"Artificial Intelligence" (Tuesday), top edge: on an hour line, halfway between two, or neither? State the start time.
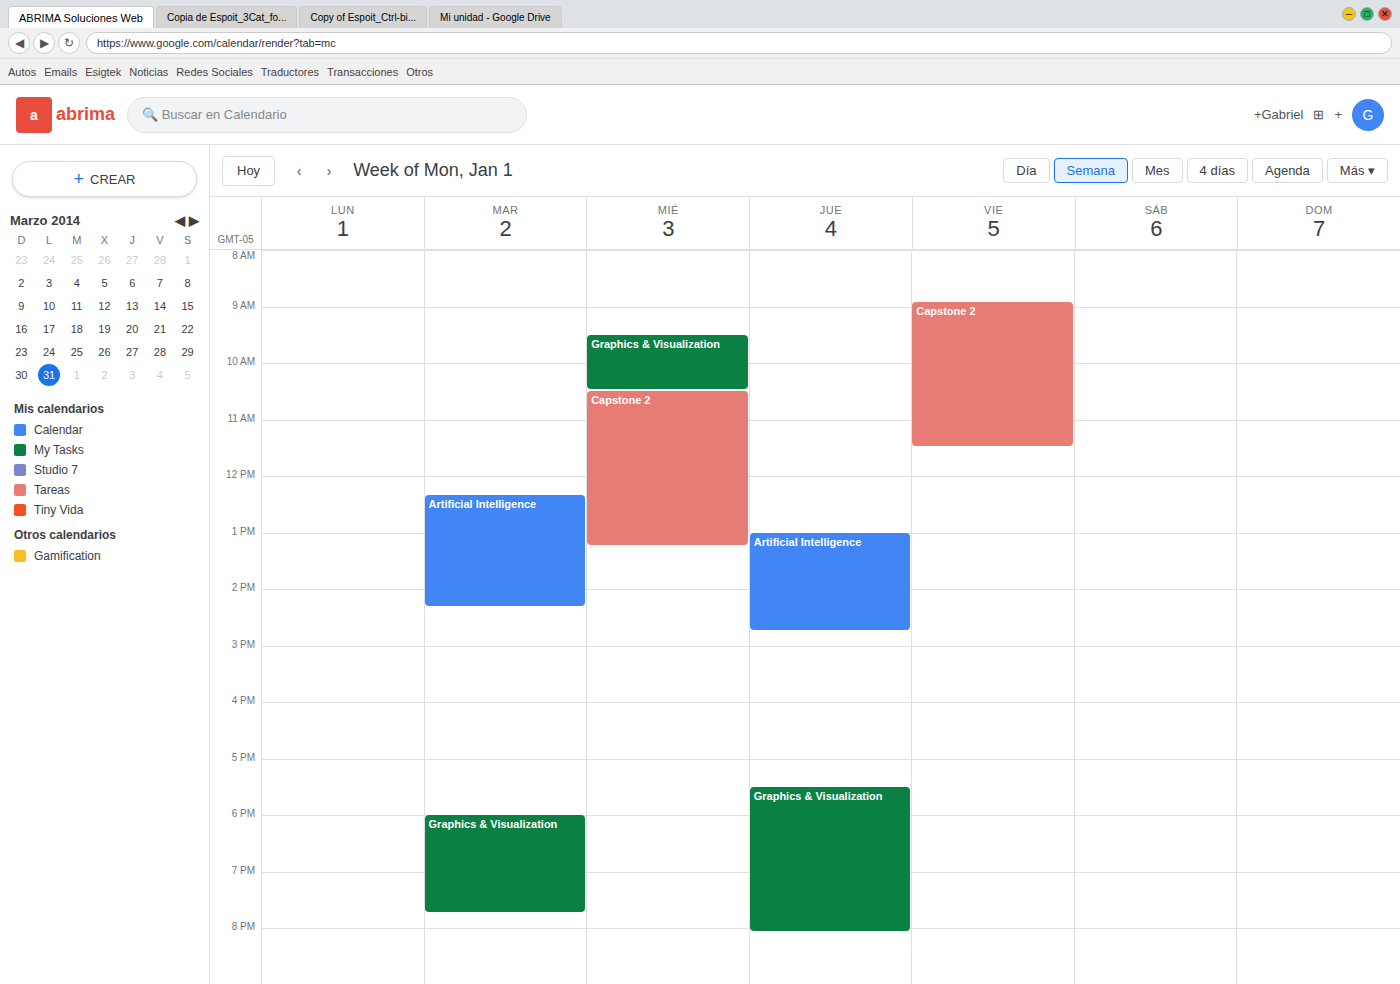
12:20 PM -- neither: 20 minutes below the 12 PM line and 40 minutes above the 1 PM line.